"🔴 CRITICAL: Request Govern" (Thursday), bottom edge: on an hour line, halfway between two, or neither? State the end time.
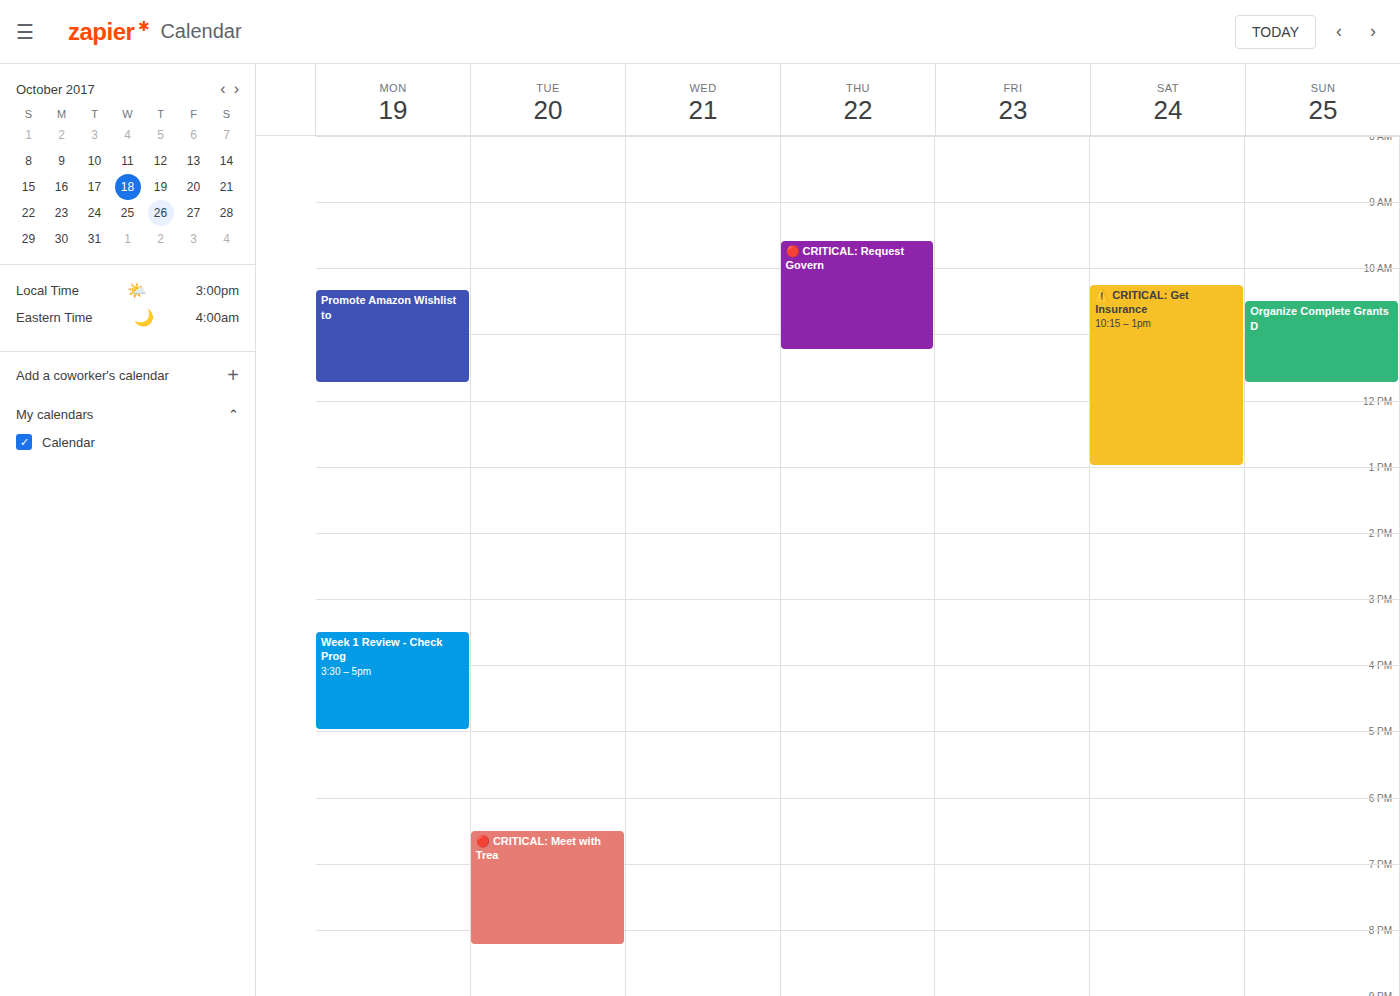
11:15 AM -- neither: a quarter of the way from the 11 AM line to the 12 PM line.